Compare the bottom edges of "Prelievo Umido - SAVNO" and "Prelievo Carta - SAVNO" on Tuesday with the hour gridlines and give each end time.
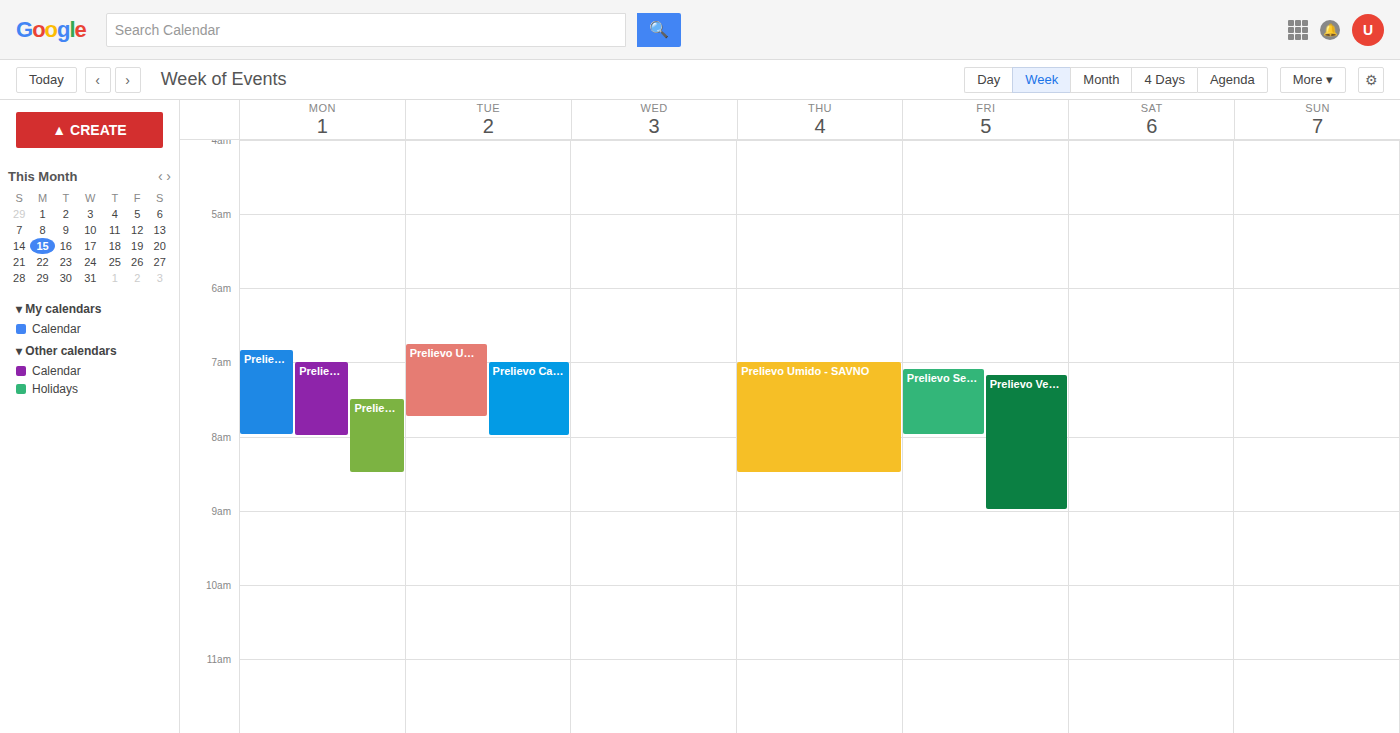
"Prelievo Umido - SAVNO": 07:45, neither: three quarters of the way from the 07:00 line to the 08:00 line. "Prelievo Carta - SAVNO": 08:00, exactly on the 08:00 line.